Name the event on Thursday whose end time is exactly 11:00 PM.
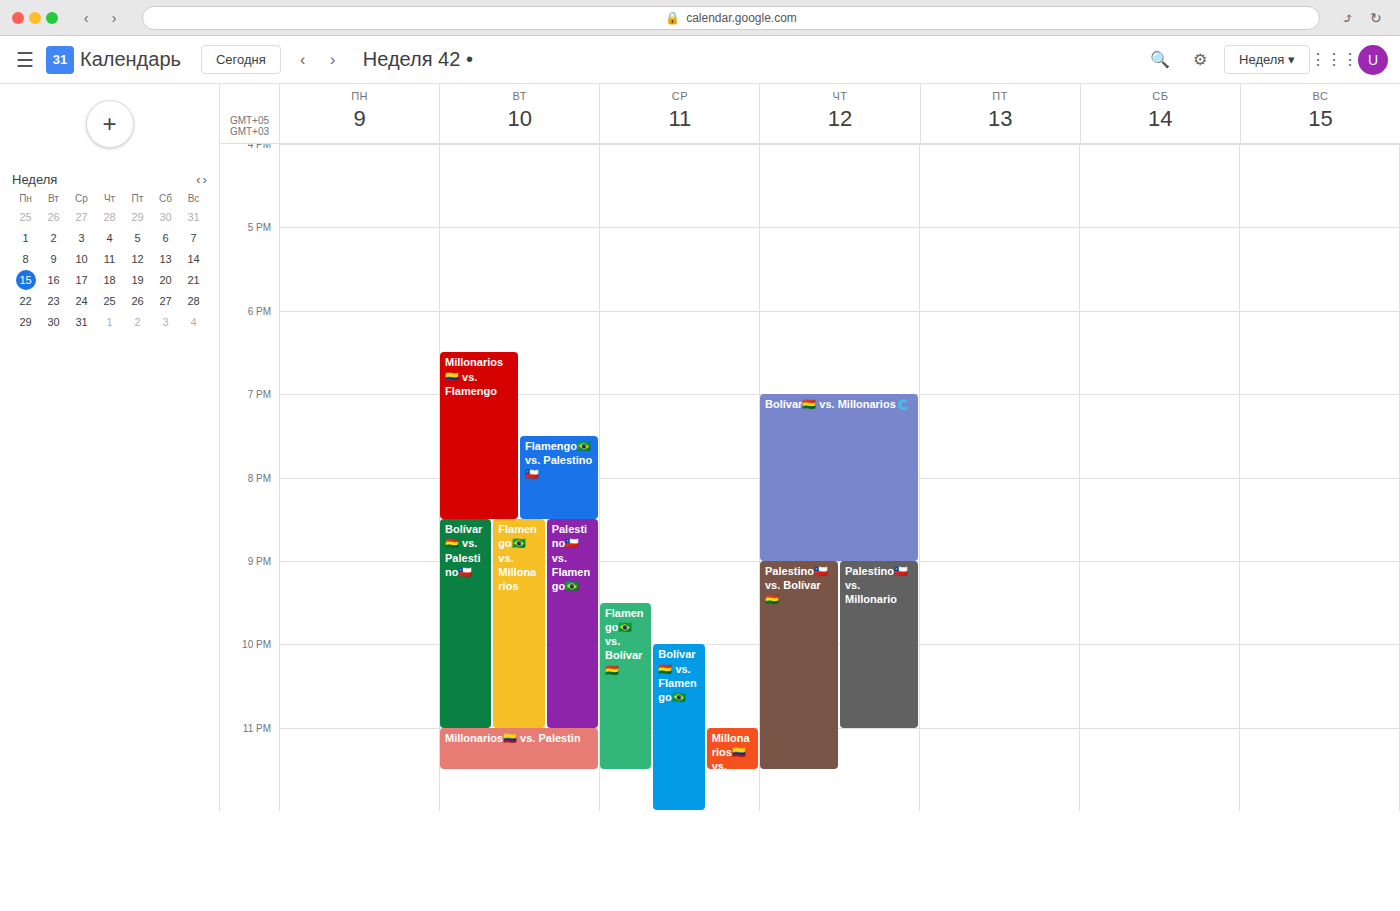
"Palestino🇨🇱 vs. Millonario"